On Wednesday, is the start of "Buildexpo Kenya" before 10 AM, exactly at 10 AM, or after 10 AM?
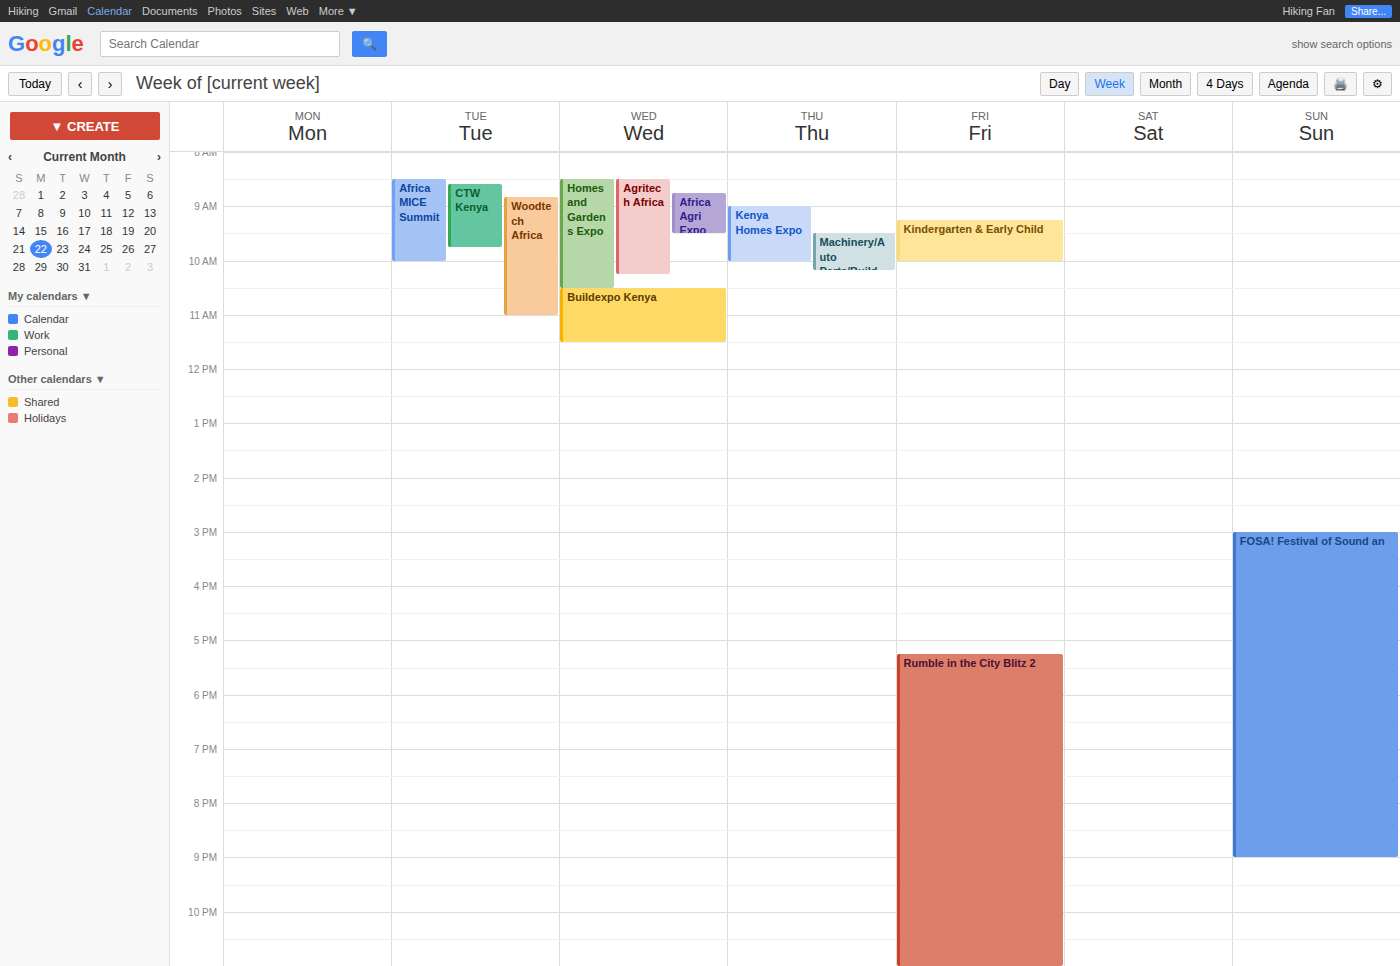
10:30 AM -- after 10 AM, 30 minutes below the 10 AM line.